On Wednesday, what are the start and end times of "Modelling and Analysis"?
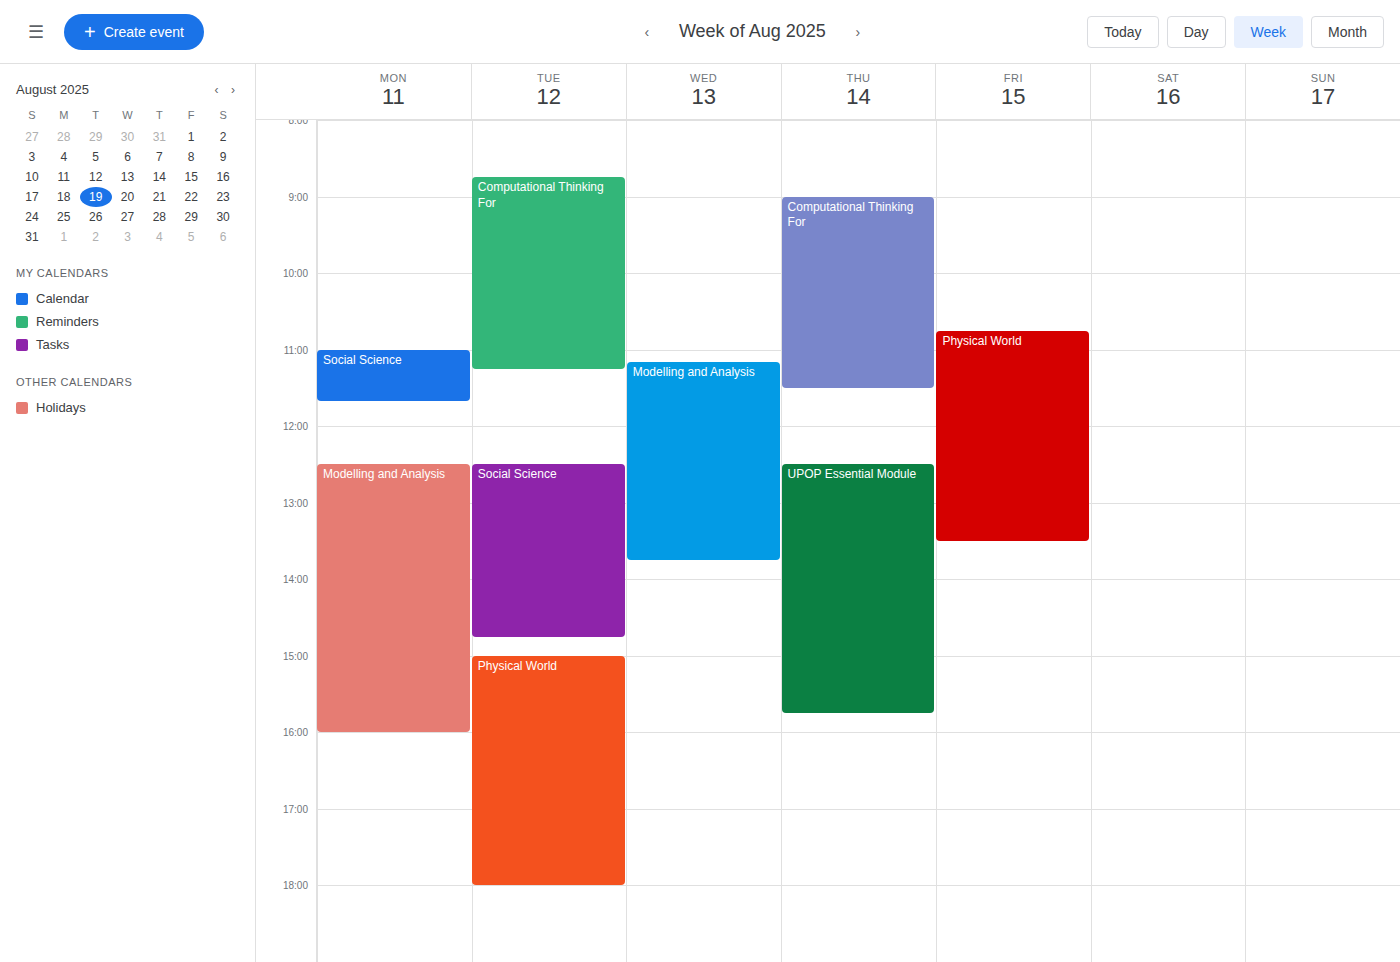
11:10 AM to 1:45 PM